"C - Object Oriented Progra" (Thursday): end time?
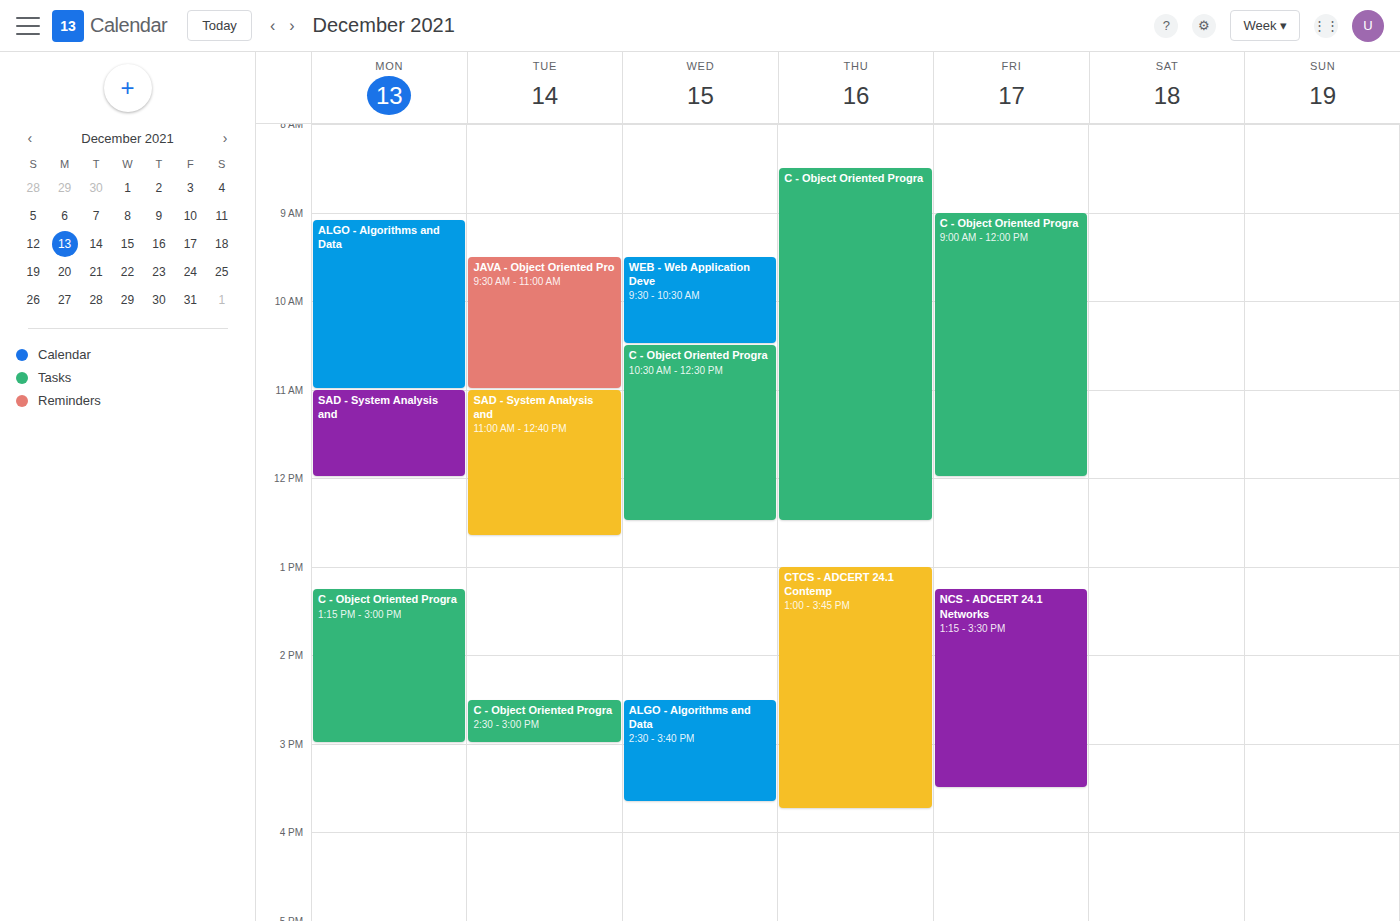
12:30 PM